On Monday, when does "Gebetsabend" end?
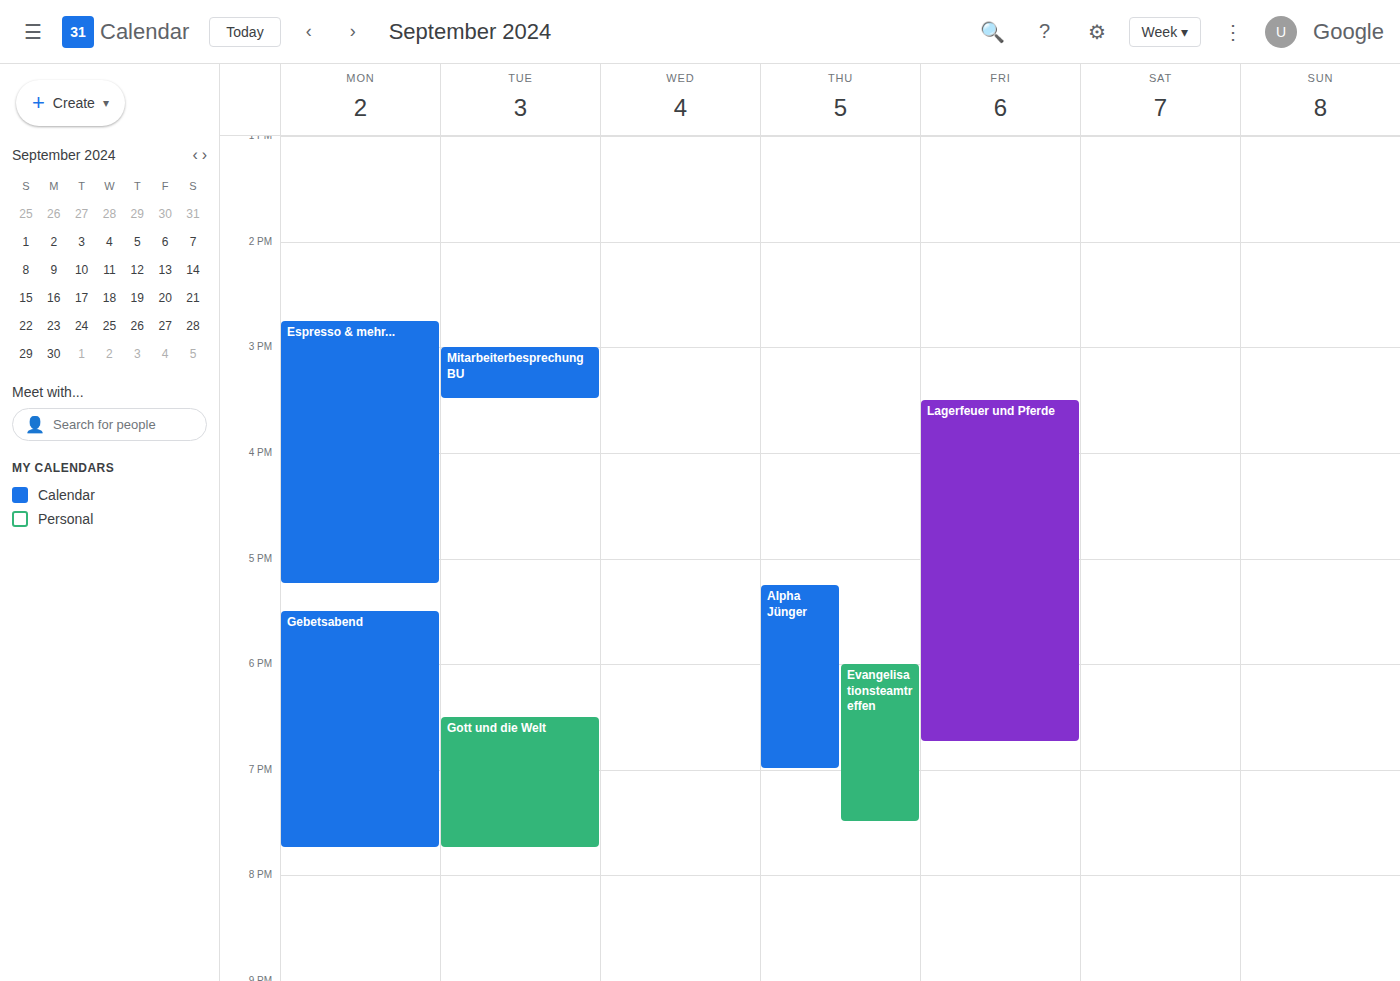
7:45 PM